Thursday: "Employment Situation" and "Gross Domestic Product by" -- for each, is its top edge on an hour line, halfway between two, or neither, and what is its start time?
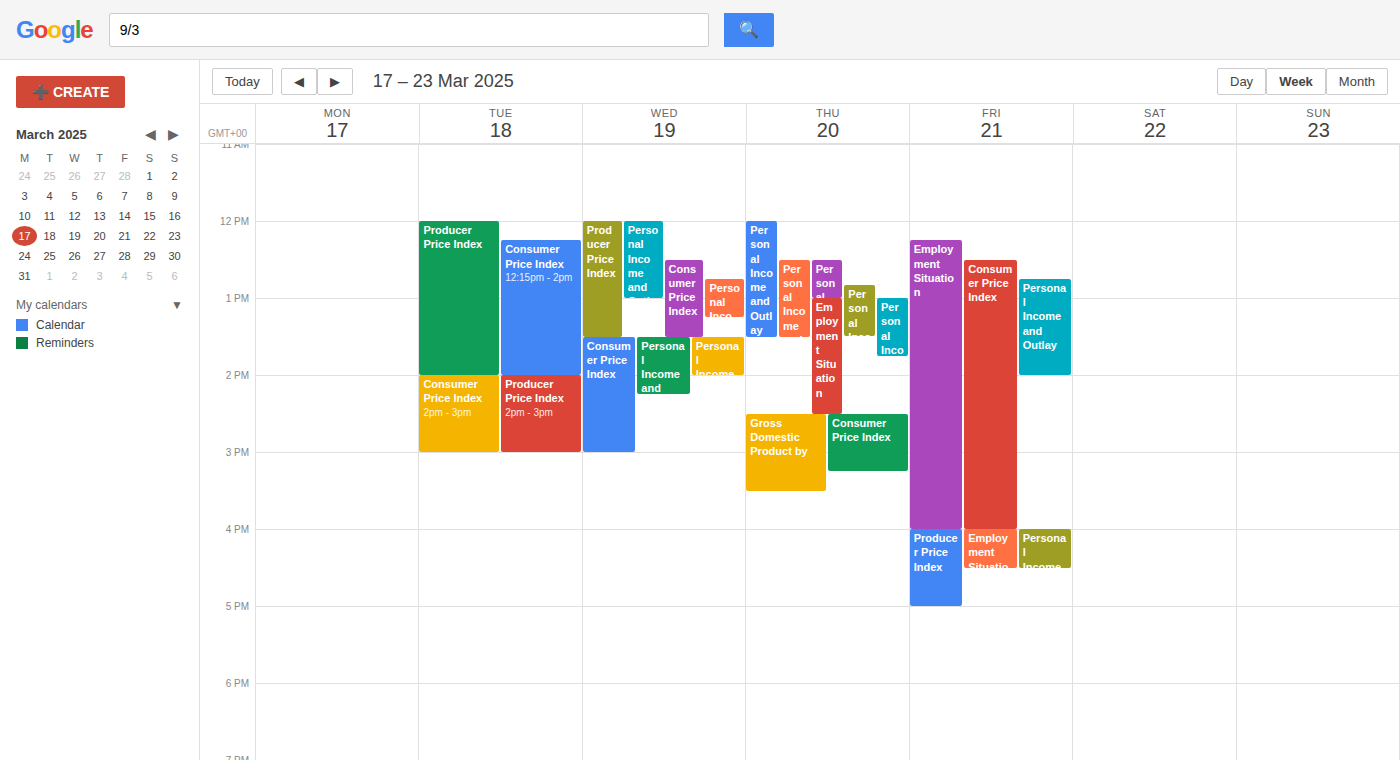
"Employment Situation": 1:00 PM, exactly on the 1 PM line. "Gross Domestic Product by": 2:30 PM, halfway between the 2 PM and 3 PM lines.